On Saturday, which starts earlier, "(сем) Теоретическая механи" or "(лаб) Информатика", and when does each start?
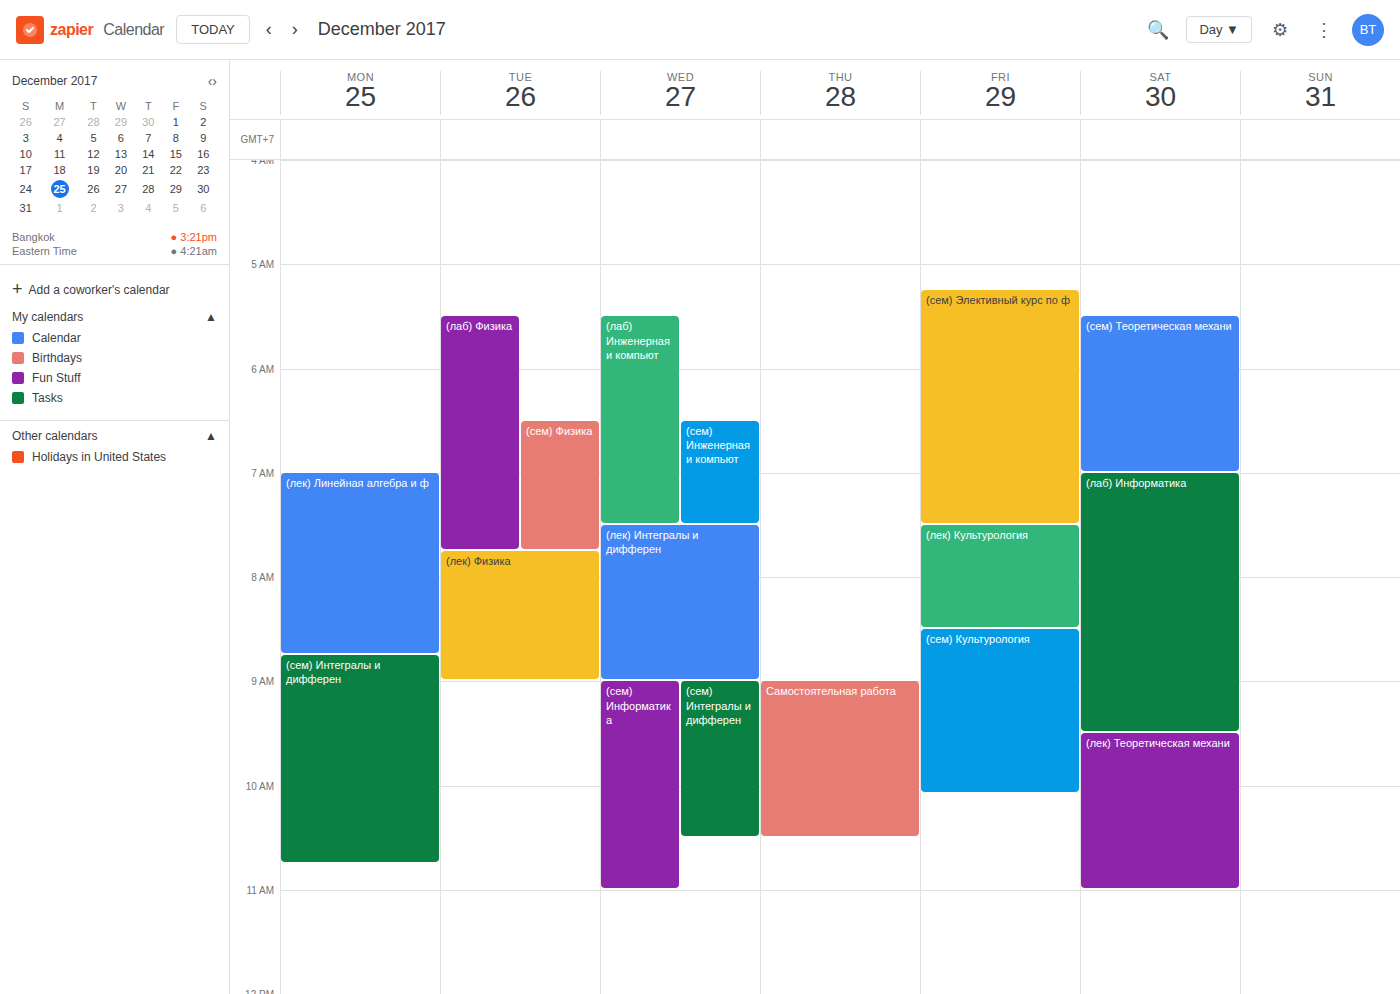
"(сем) Теоретическая механи" 05:30; "(лаб) Информатика" 07:00.